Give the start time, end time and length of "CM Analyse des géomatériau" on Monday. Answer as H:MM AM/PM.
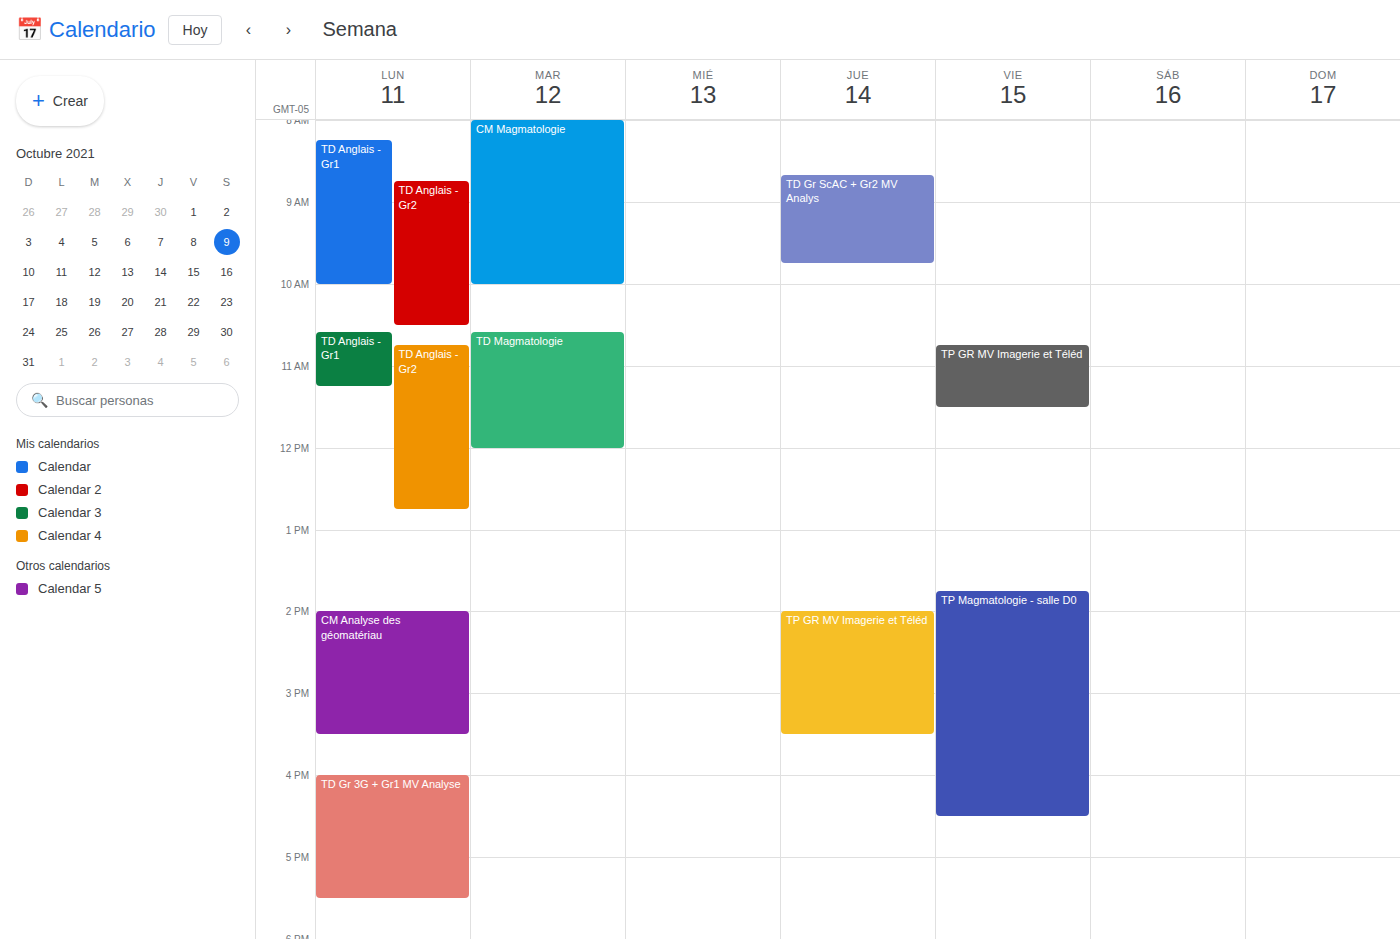
2:00 PM to 3:30 PM, 1 hour 30 minutes